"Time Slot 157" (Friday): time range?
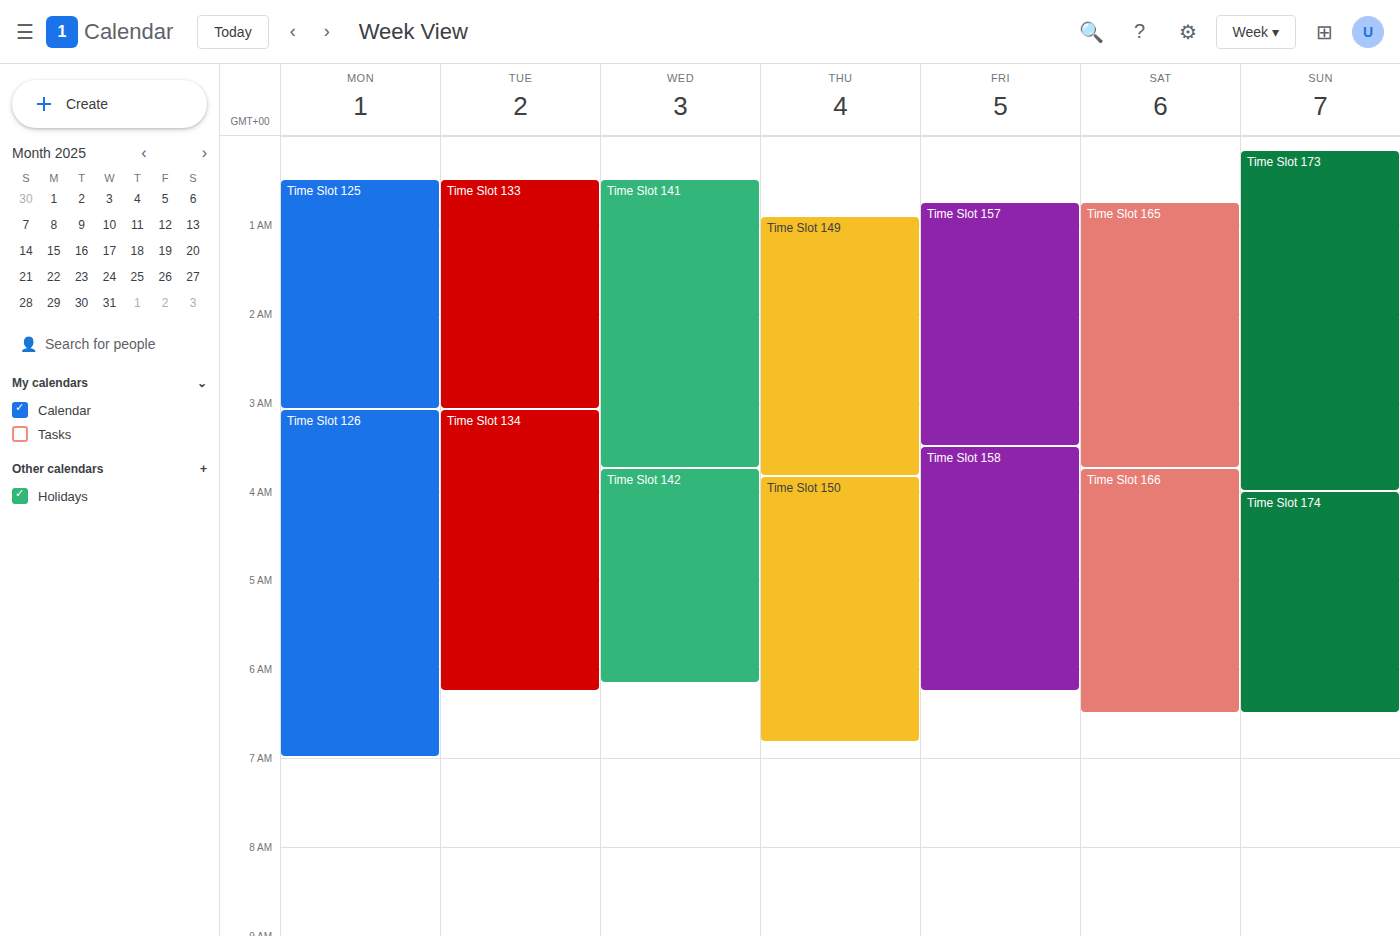
12:45 AM to 3:30 AM